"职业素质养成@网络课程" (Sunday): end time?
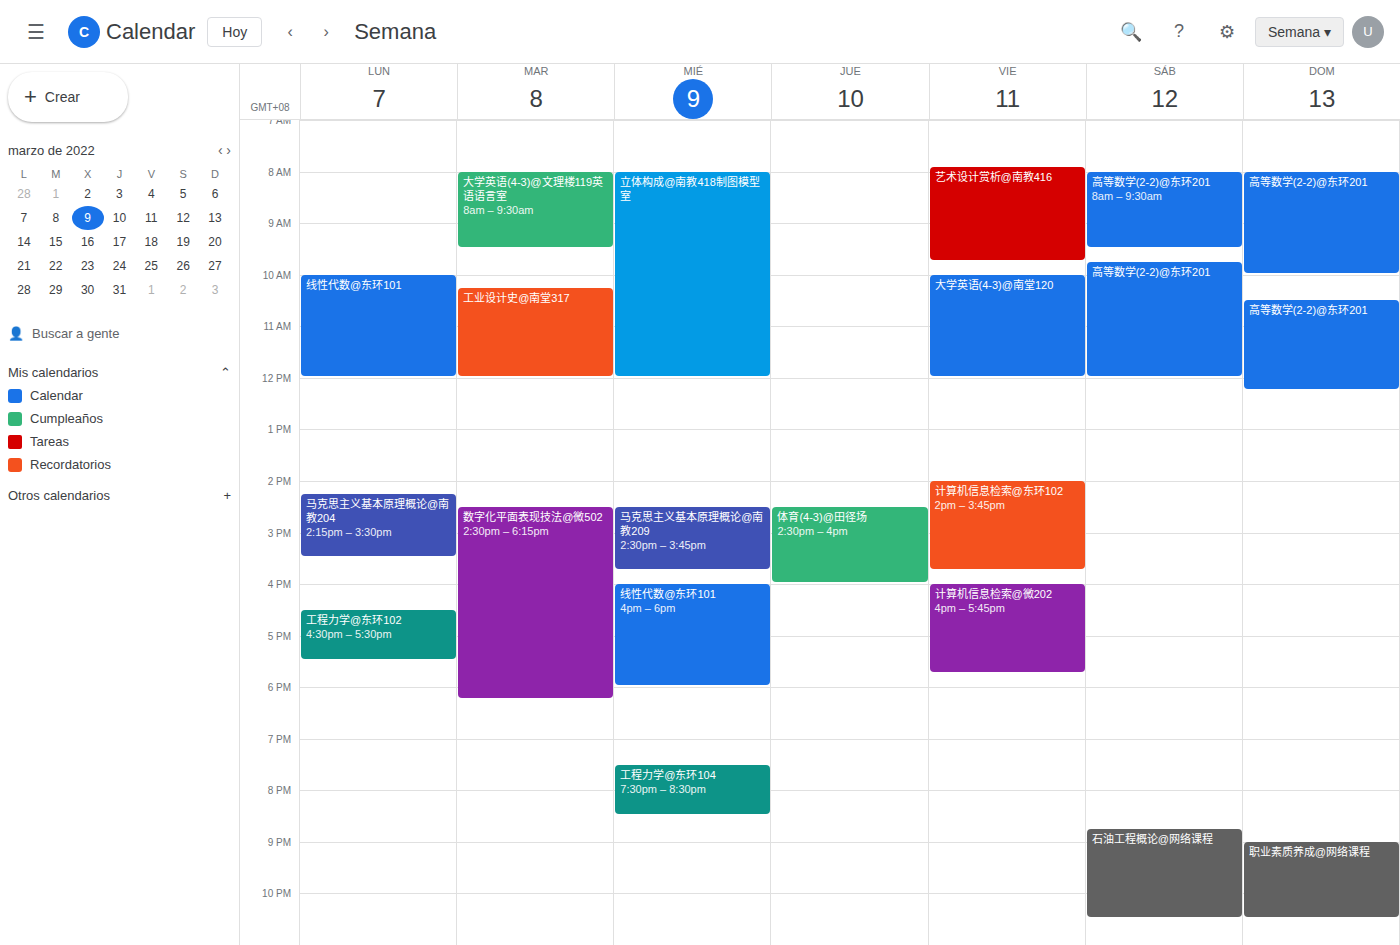
10:30 PM